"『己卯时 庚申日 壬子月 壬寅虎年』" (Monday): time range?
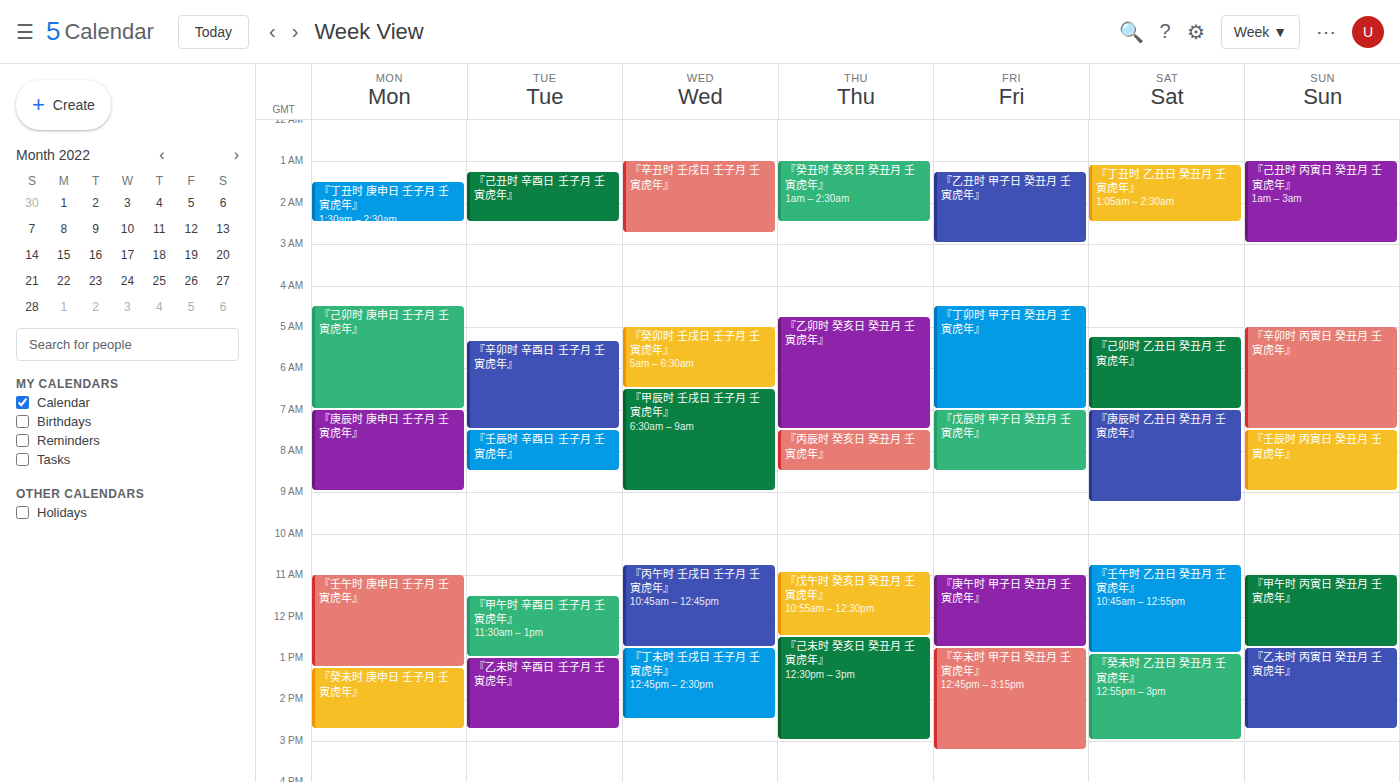
04:30 to 07:00